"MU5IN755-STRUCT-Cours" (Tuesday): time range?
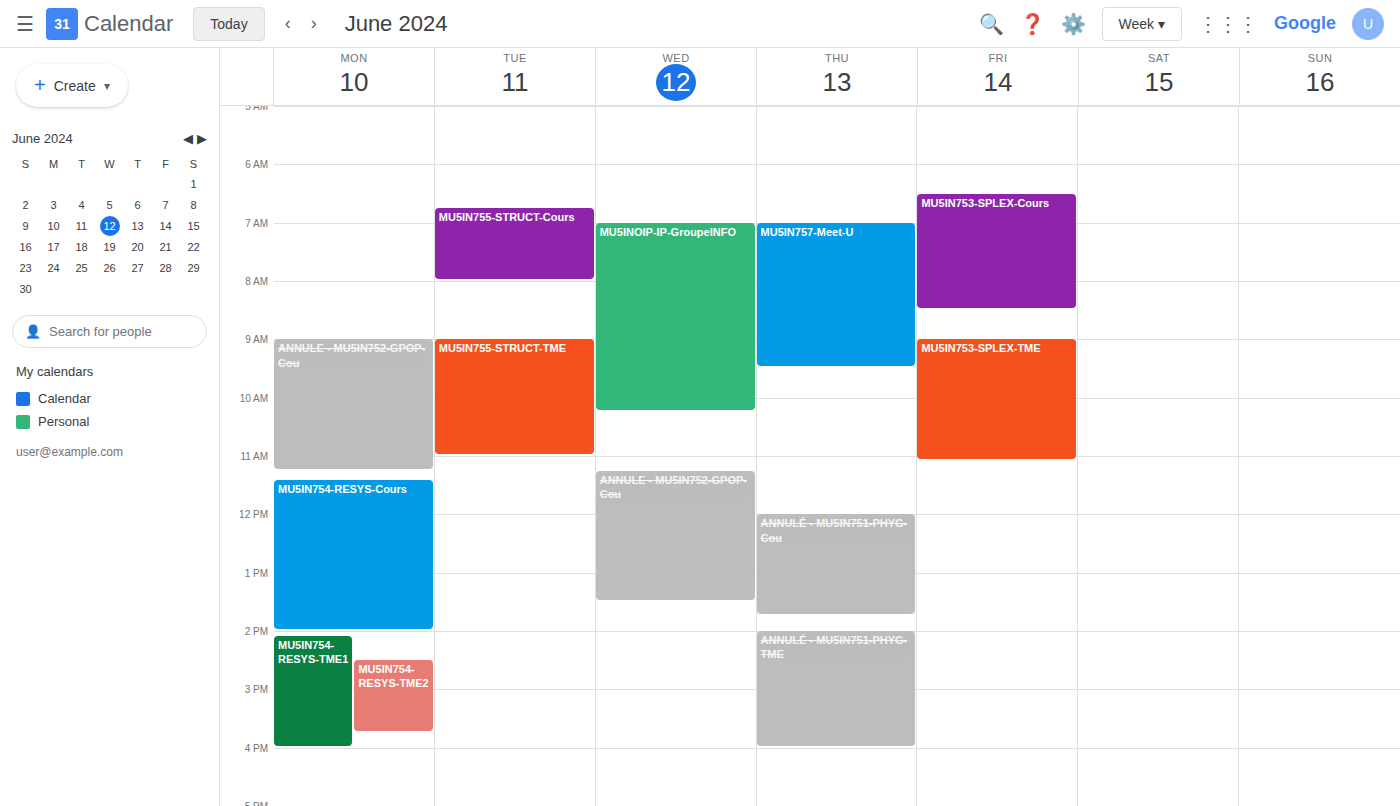
6:45 AM to 8:00 AM